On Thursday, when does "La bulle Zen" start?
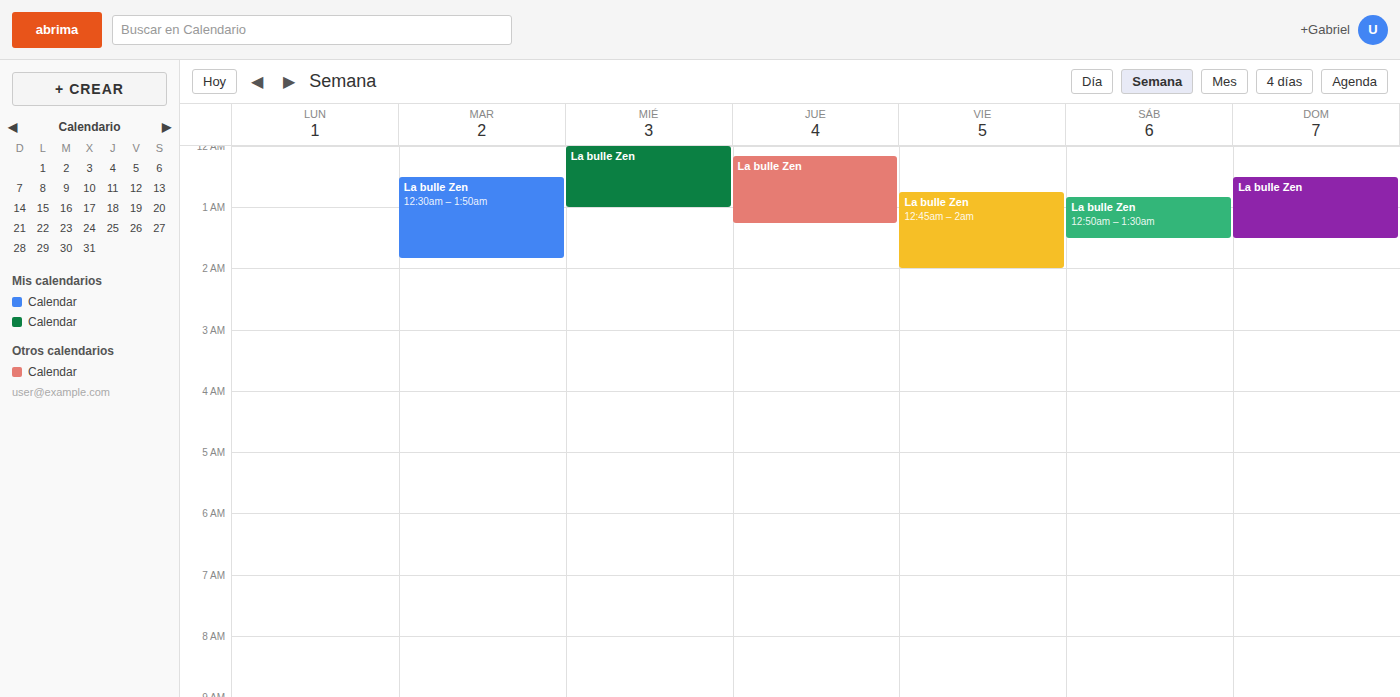
00:10